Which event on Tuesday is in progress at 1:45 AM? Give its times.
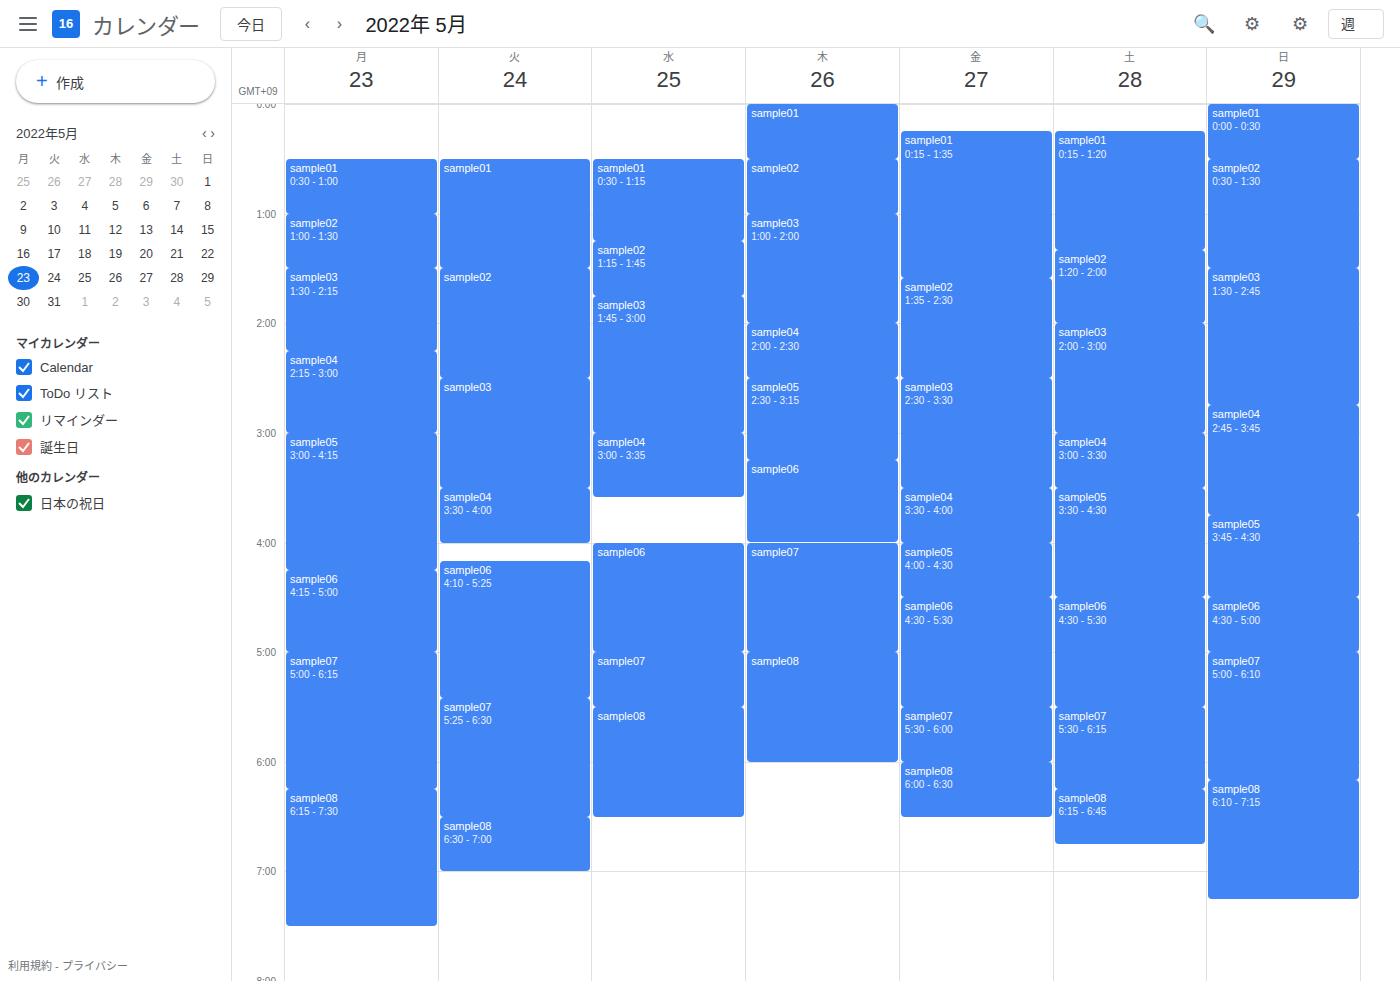
"sample02", 1:30 AM to 2:30 AM